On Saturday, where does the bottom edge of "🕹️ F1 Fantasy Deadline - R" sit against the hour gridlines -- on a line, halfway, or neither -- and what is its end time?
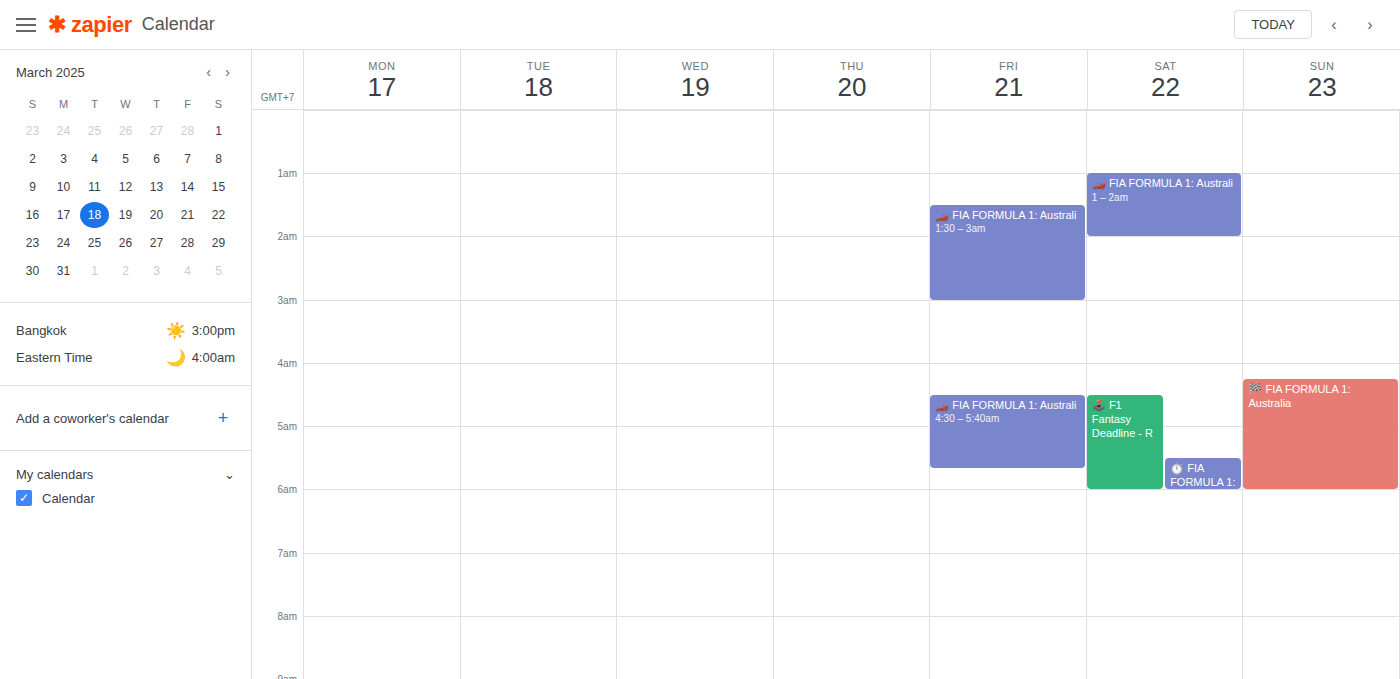
6:00 AM -- exactly on the 6 AM line.